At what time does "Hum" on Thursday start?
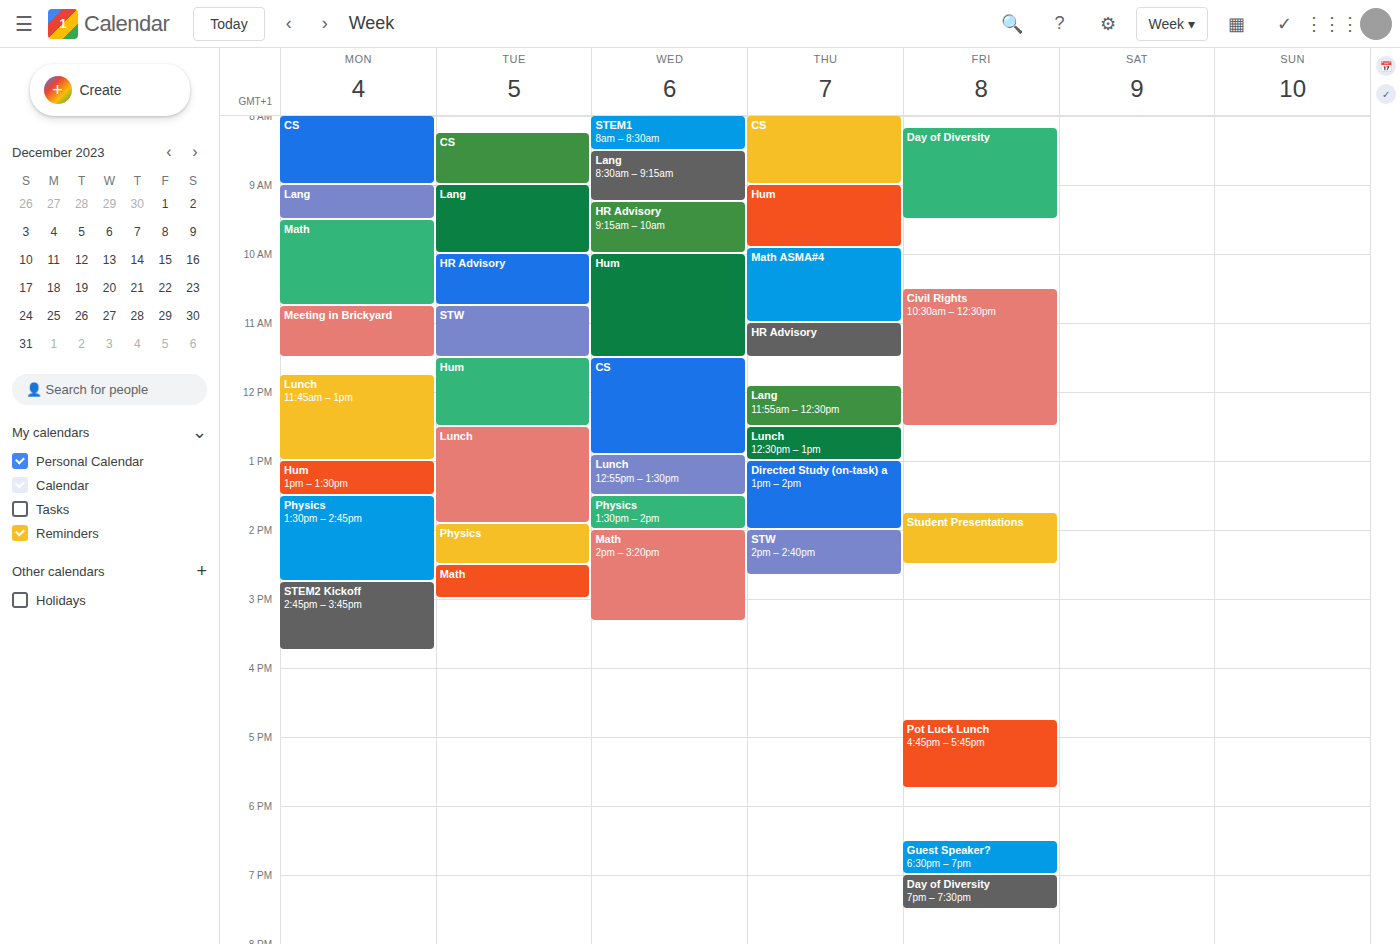
09:00